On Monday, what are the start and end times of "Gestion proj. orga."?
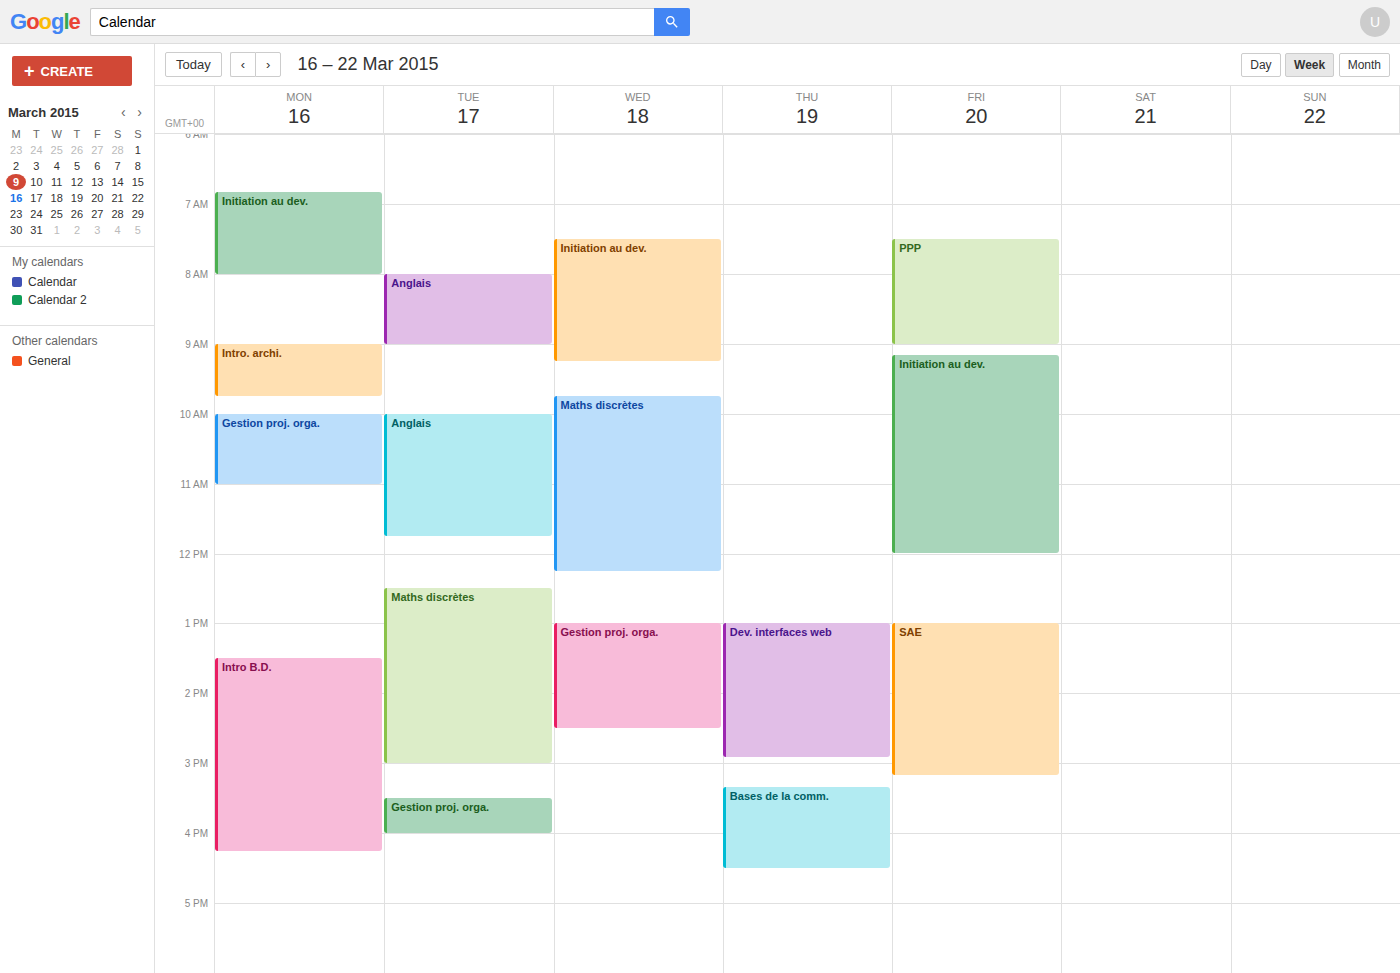
10:00 AM to 11:00 AM